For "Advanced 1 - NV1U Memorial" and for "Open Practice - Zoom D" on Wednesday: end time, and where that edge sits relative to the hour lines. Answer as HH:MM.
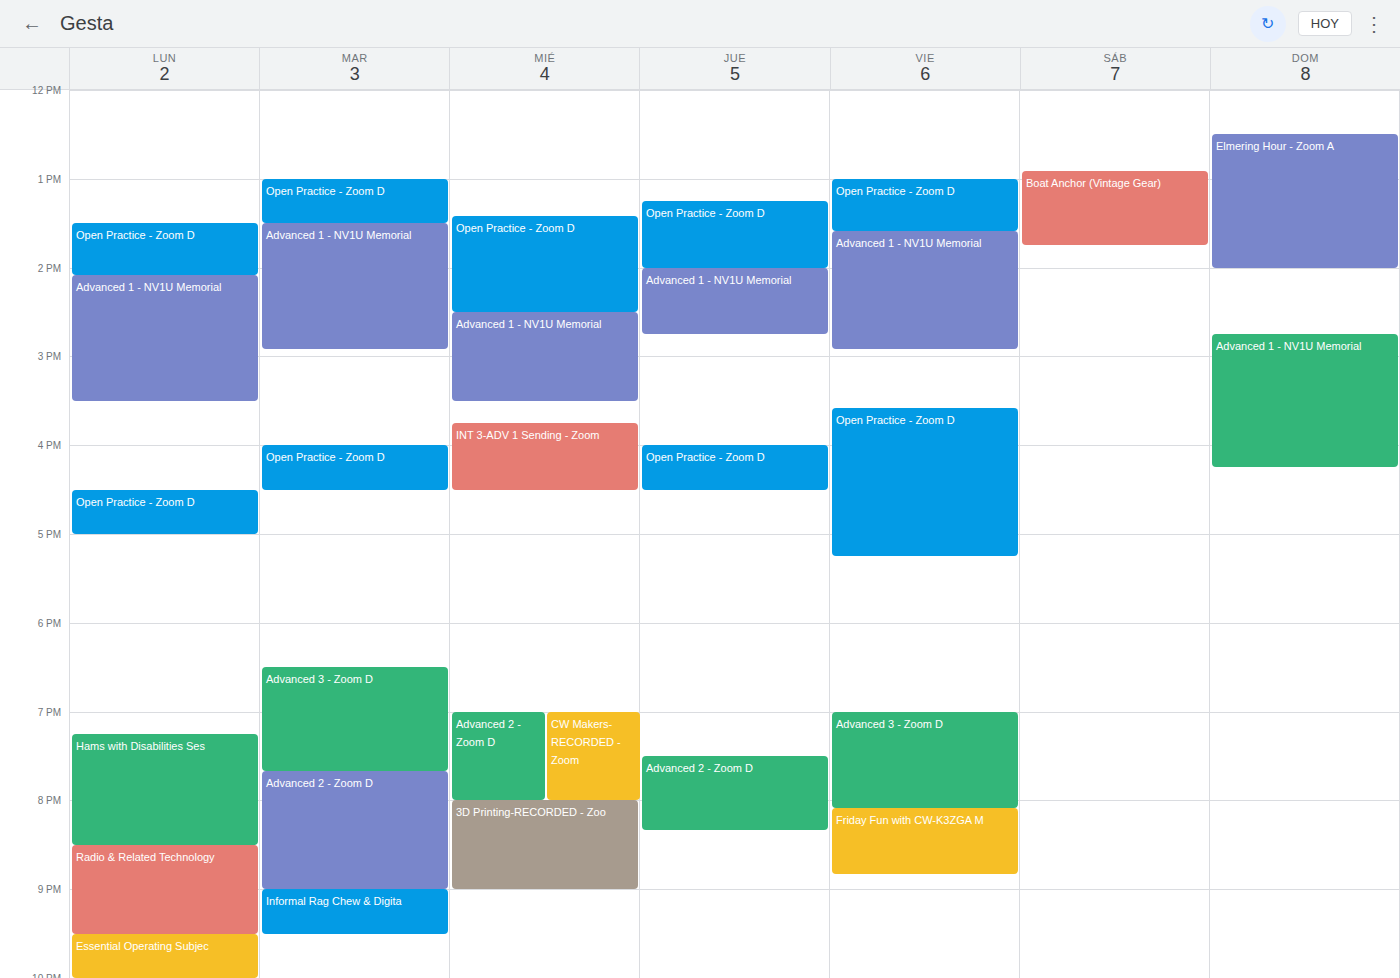
"Advanced 1 - NV1U Memorial": 15:30, halfway between the 15:00 and 16:00 lines. "Open Practice - Zoom D": 14:30, halfway between the 14:00 and 15:00 lines.